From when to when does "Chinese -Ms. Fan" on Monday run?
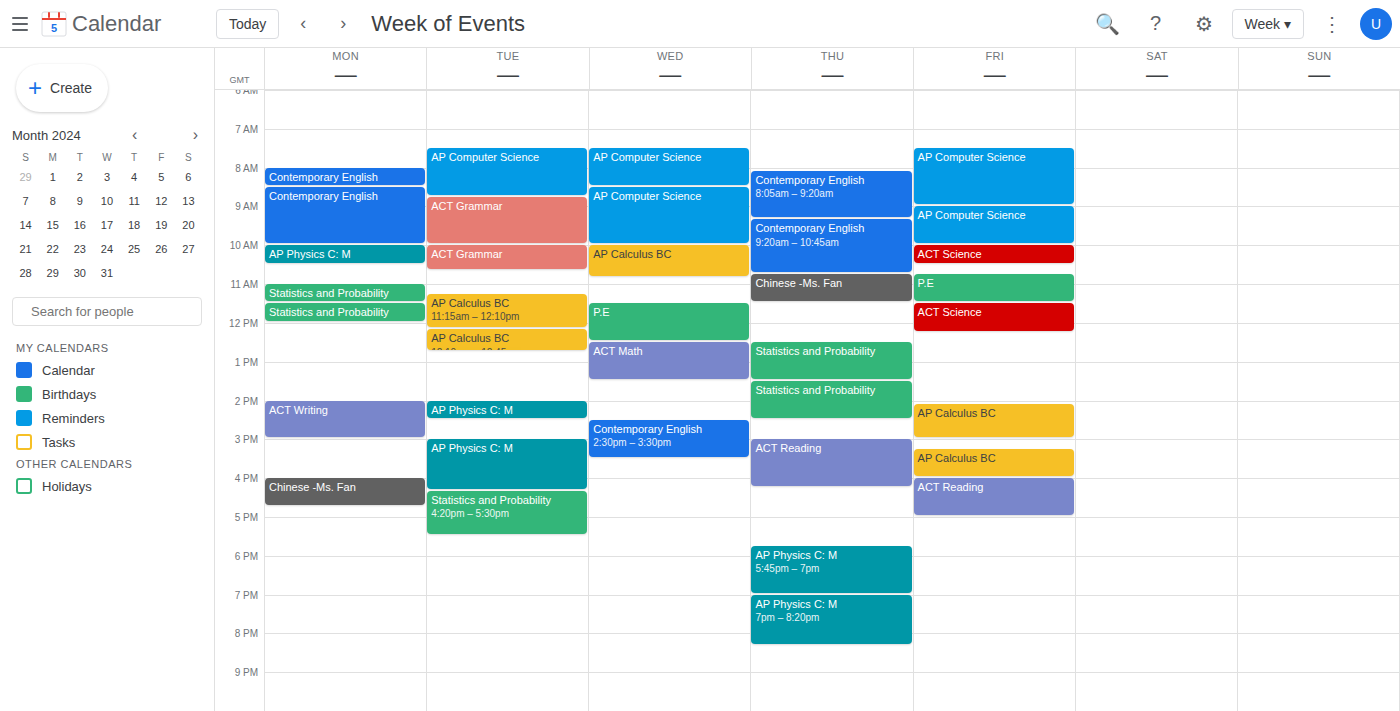
4:00 PM to 4:45 PM